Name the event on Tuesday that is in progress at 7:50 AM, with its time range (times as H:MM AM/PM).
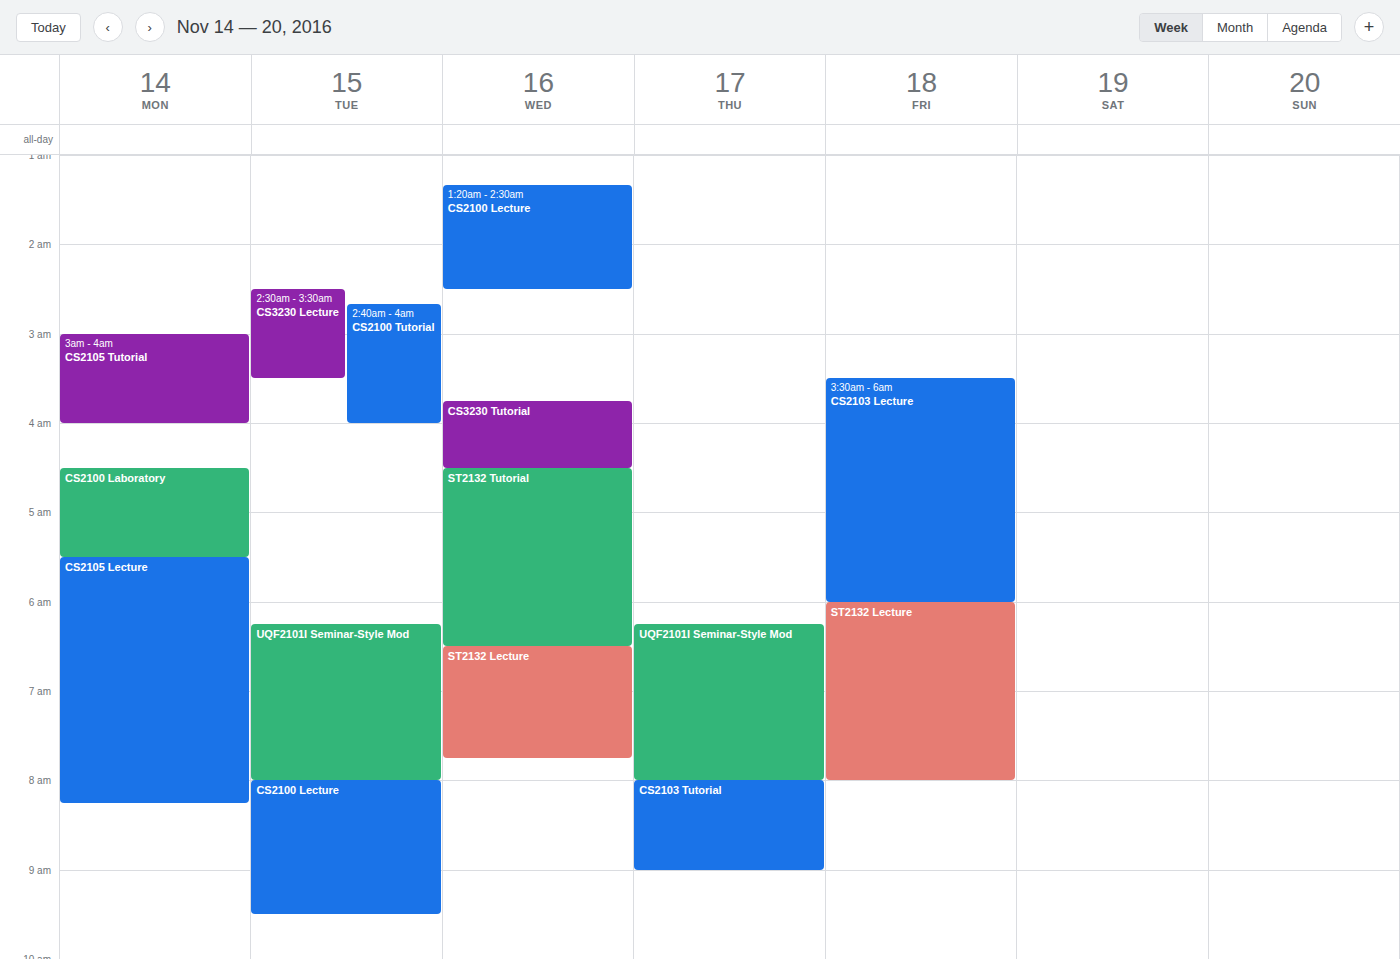
"UQF2101I Seminar-Style Mod", 6:15 AM to 8:00 AM